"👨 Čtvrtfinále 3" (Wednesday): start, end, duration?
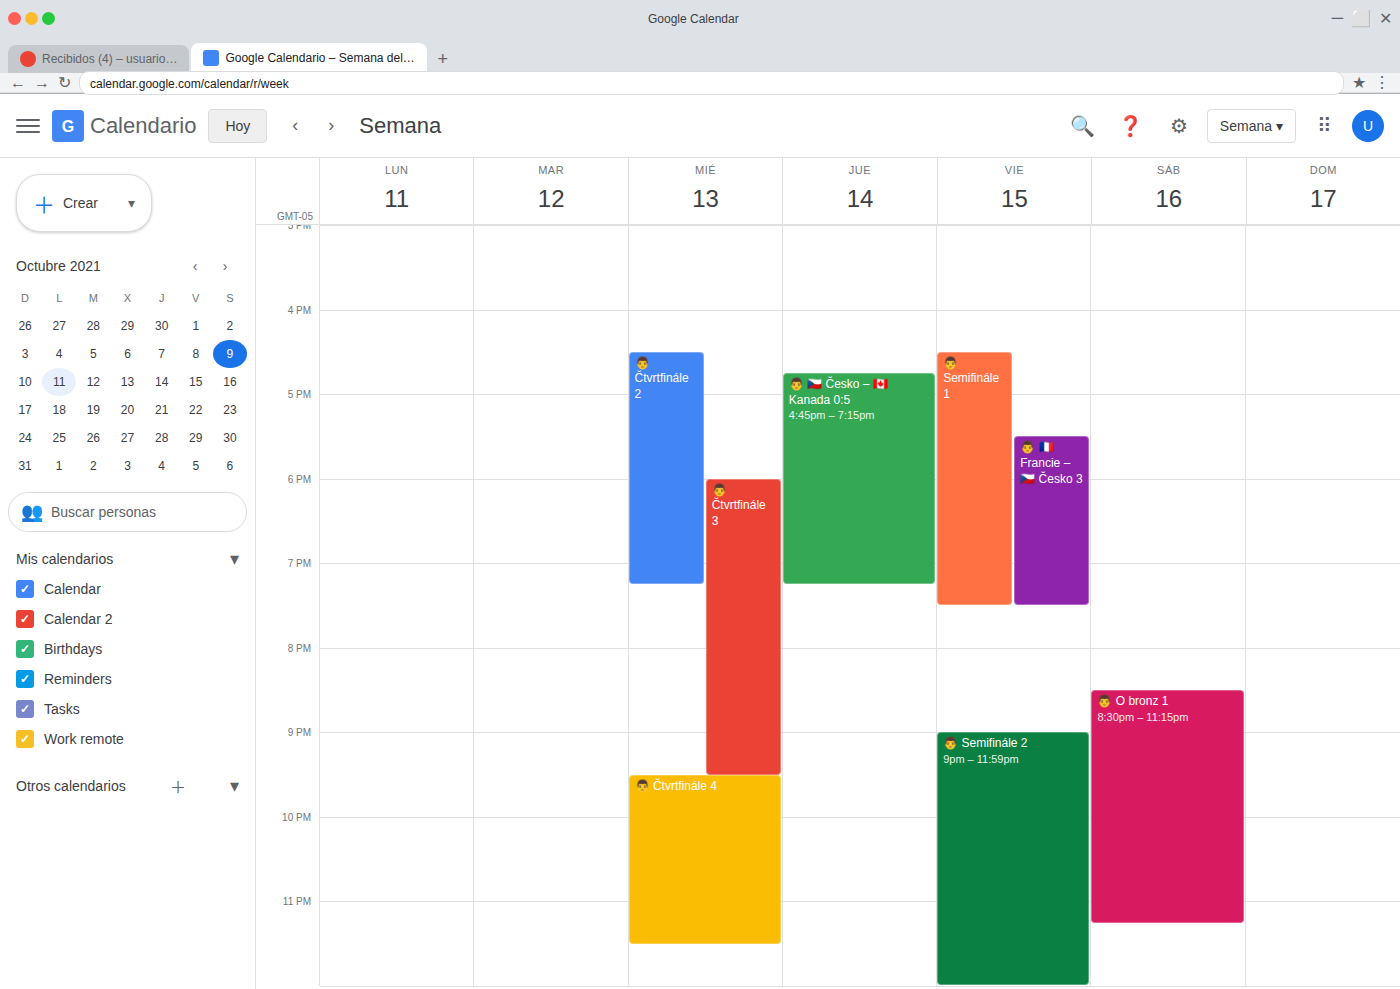
6:00 PM to 9:30 PM, 3 hours 30 minutes